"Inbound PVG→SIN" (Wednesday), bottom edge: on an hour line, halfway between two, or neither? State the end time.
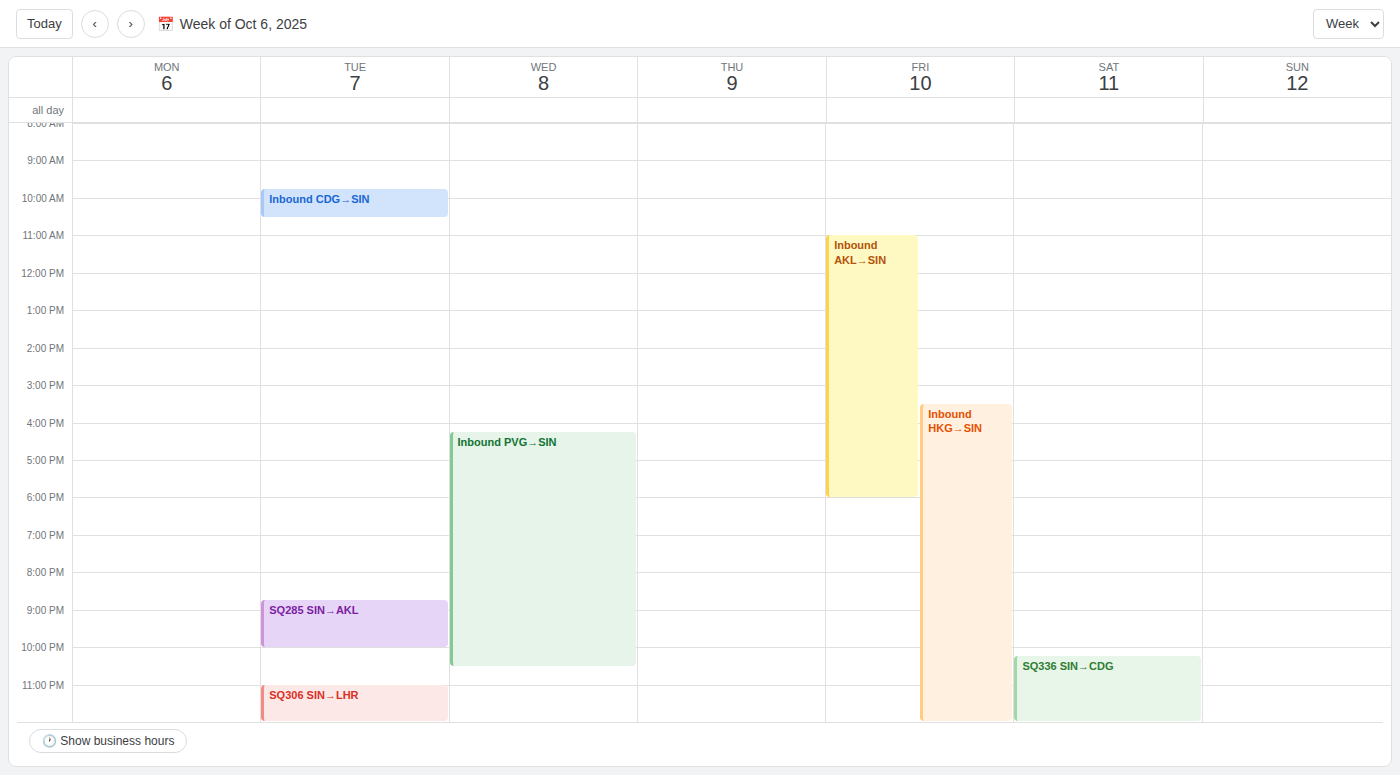
10:30 PM -- halfway between the 10 PM and 11 PM lines.